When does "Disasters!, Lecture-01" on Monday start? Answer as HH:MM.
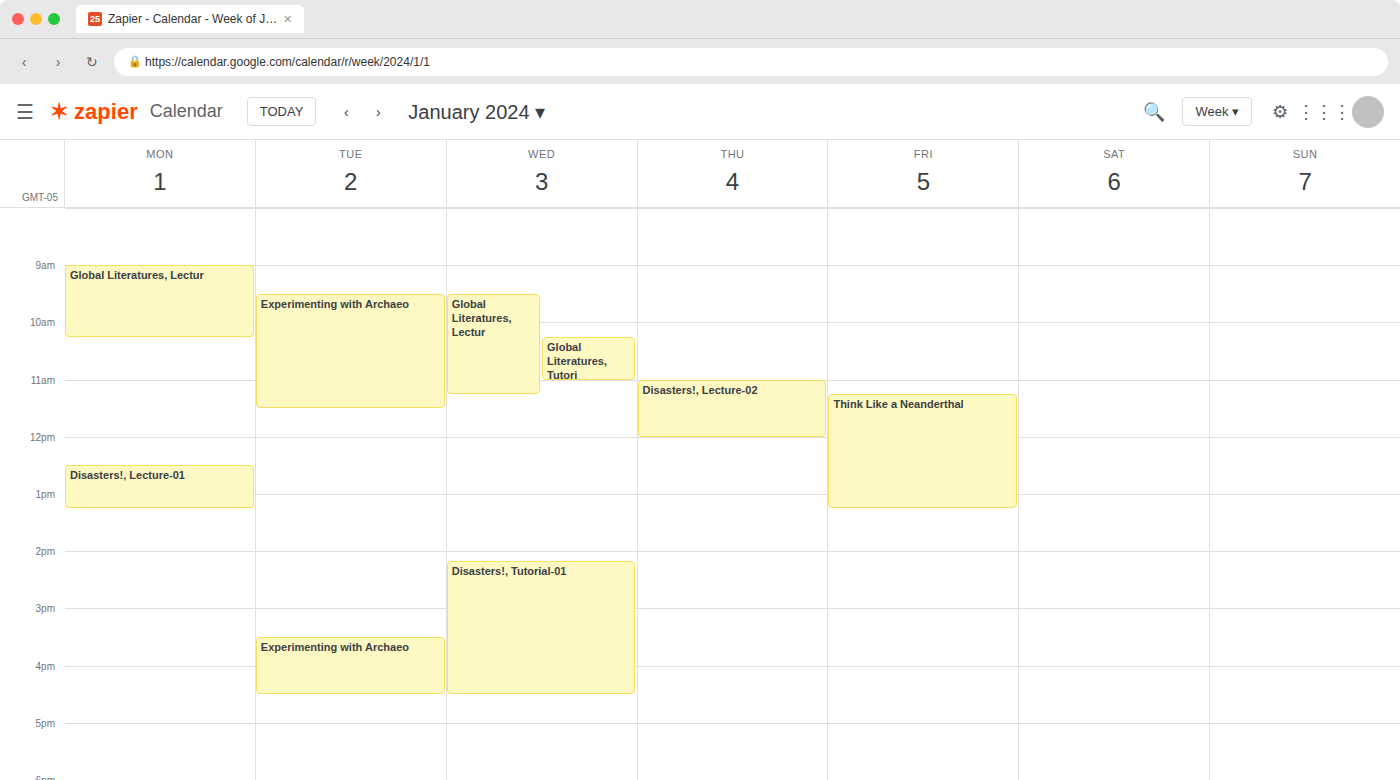
12:30